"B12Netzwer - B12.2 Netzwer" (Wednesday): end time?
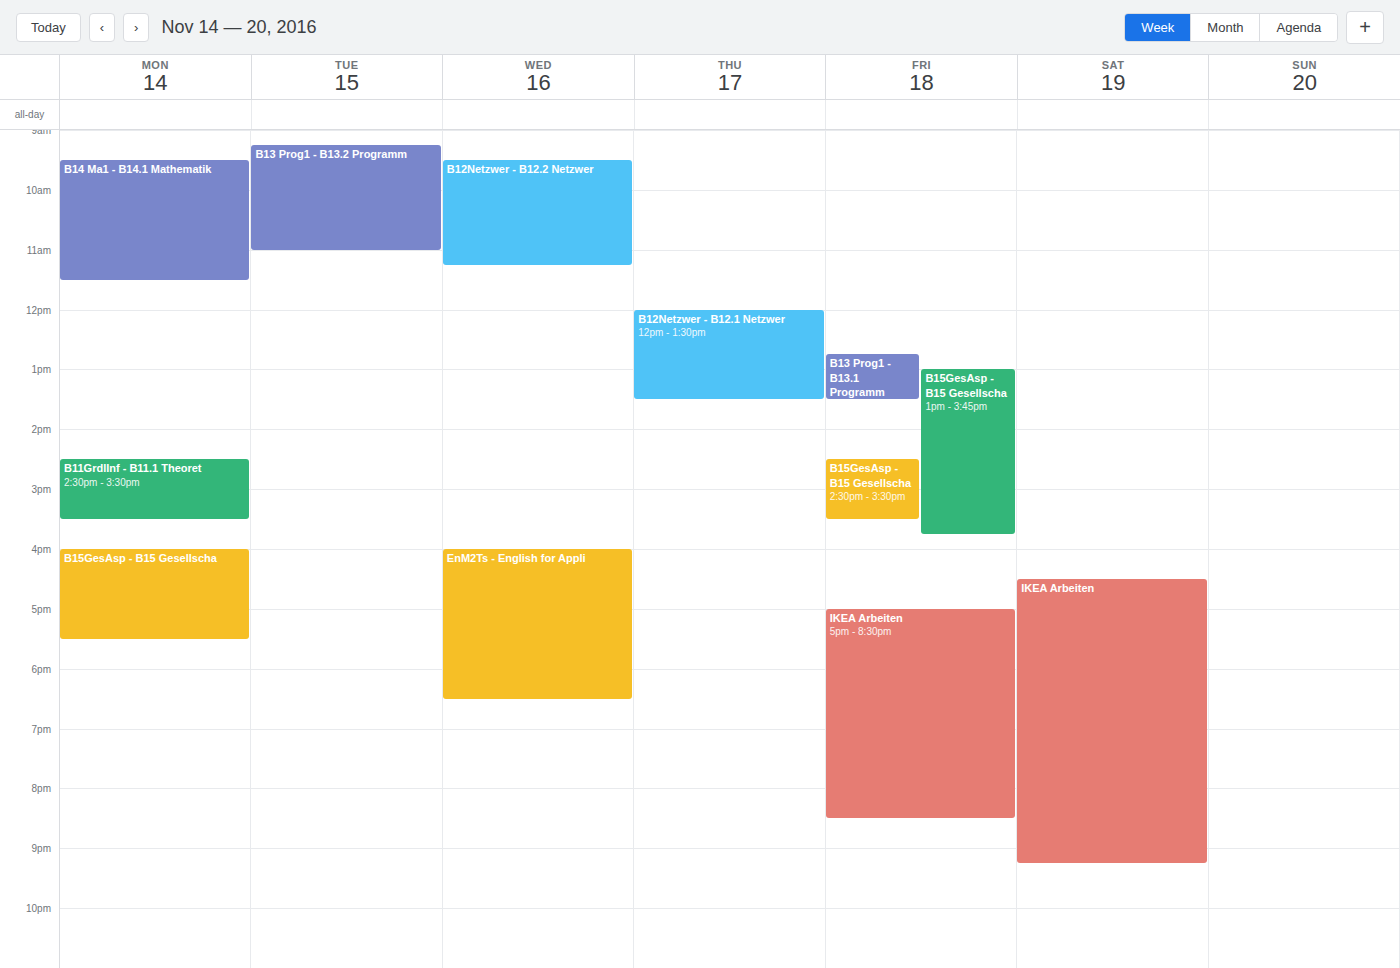
11:15 AM